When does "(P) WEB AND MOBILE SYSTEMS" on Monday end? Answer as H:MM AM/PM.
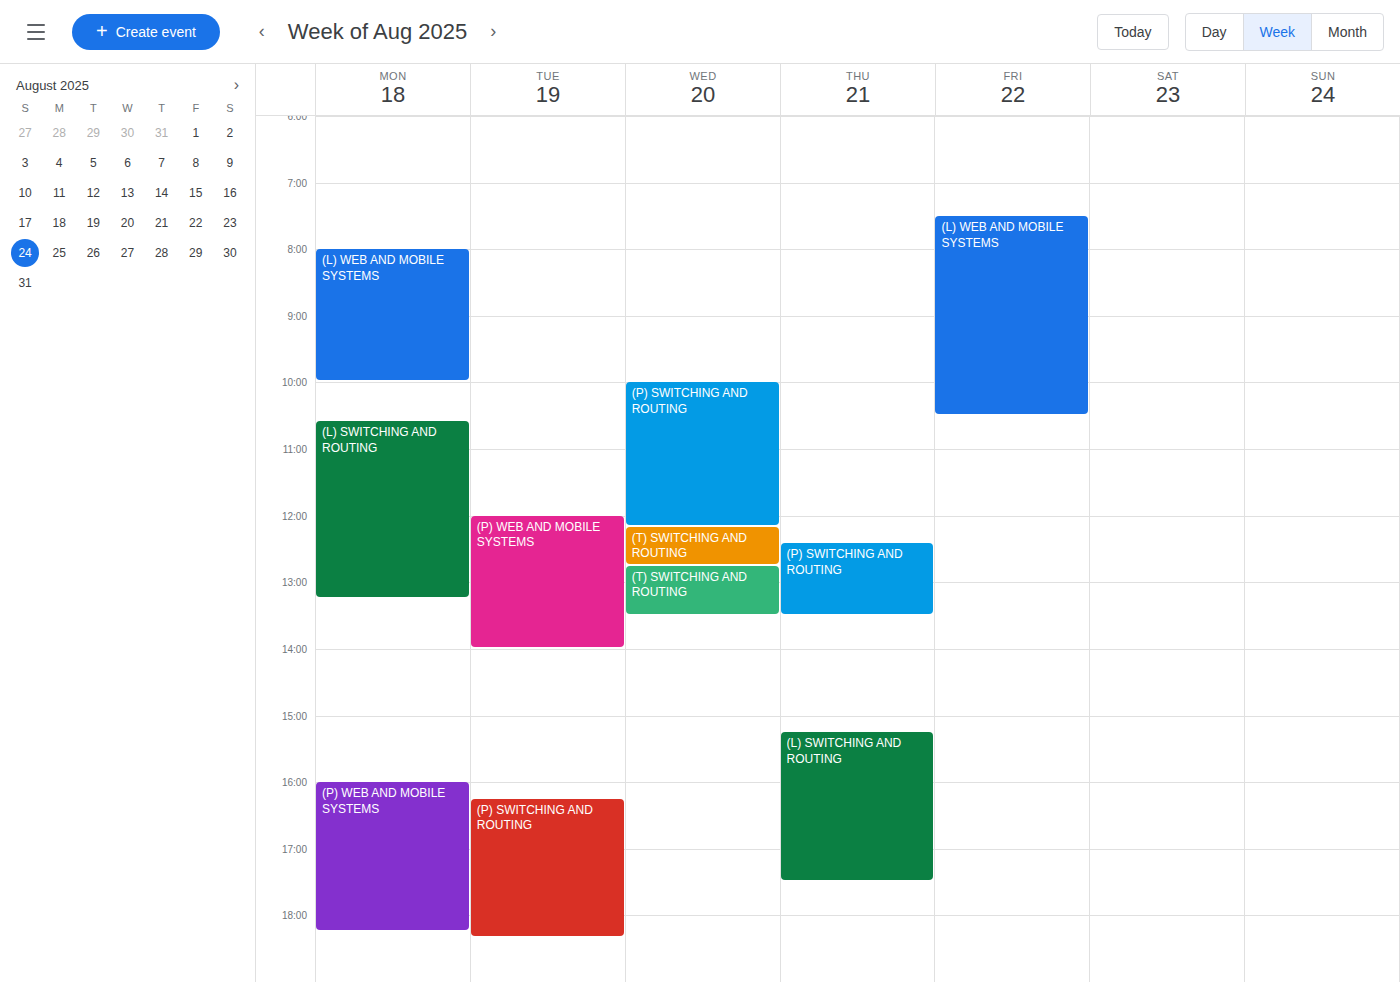
6:15 PM